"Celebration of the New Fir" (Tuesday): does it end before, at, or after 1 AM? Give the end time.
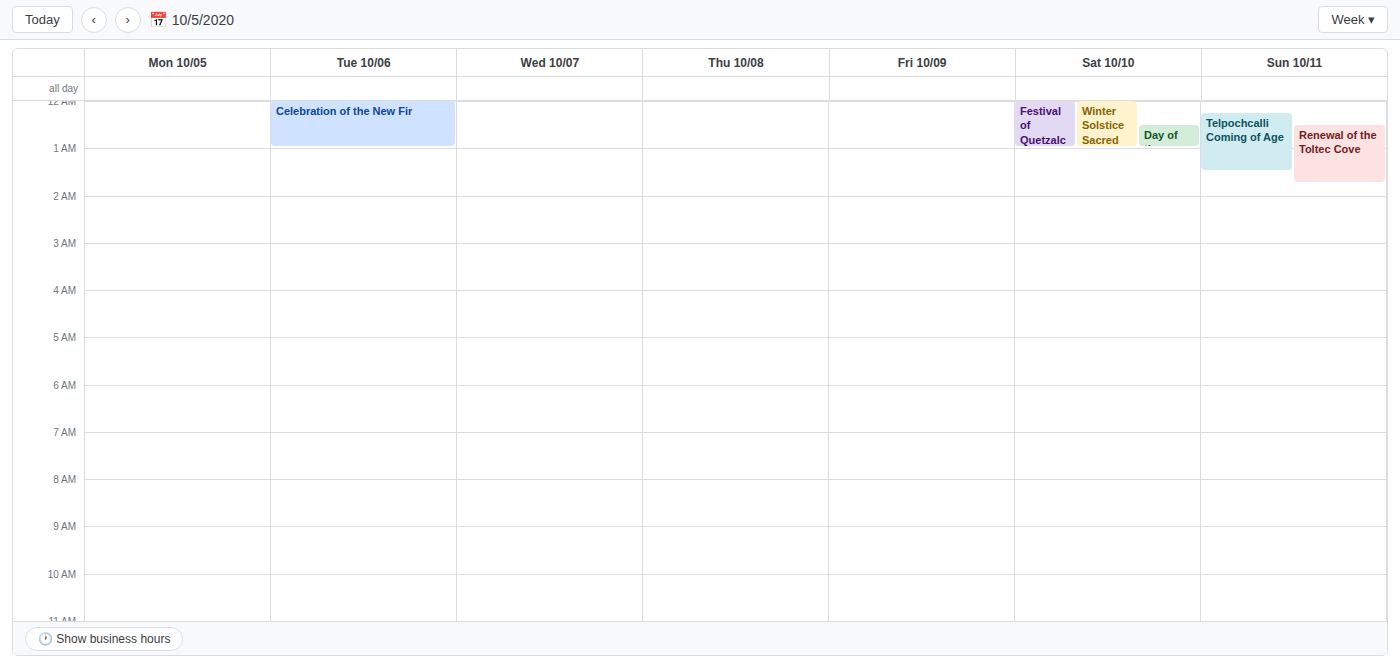
1:00 AM -- exactly at 1 AM, on the 1 AM line.